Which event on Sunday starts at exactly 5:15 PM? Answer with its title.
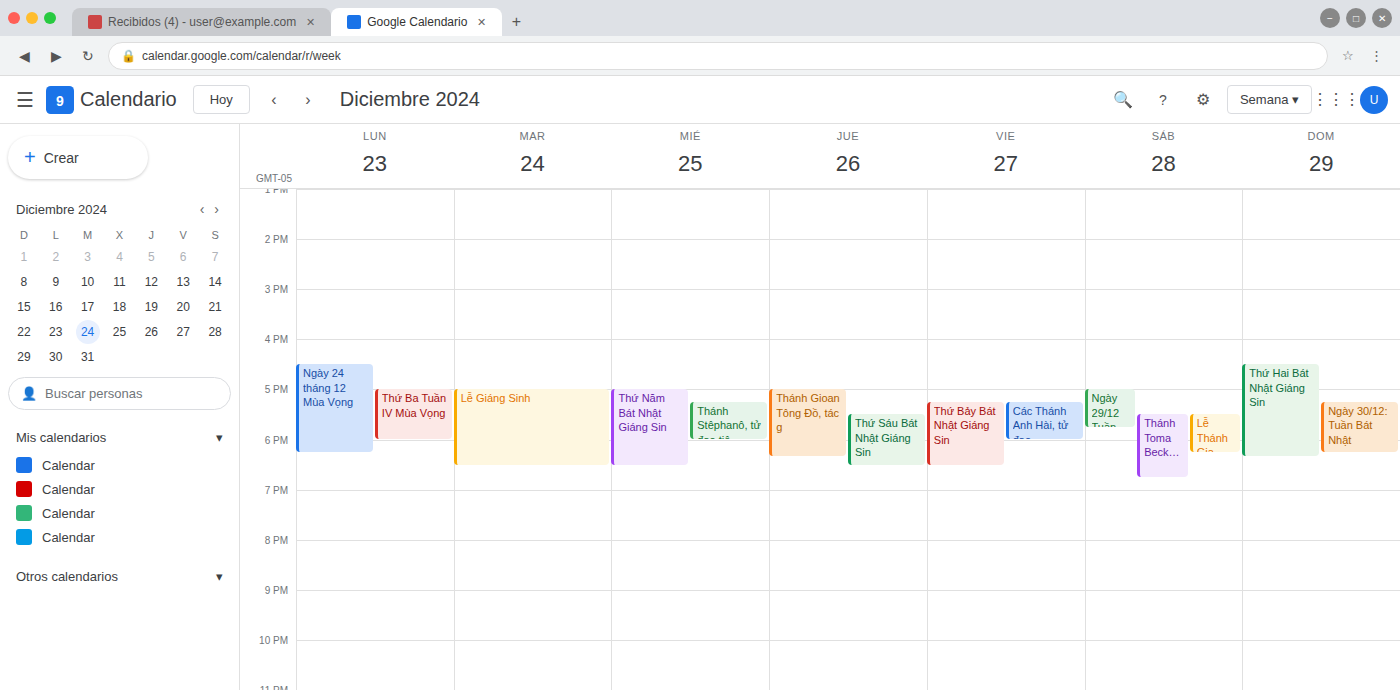
"Ngày 30/12: Tuần Bát Nhật"